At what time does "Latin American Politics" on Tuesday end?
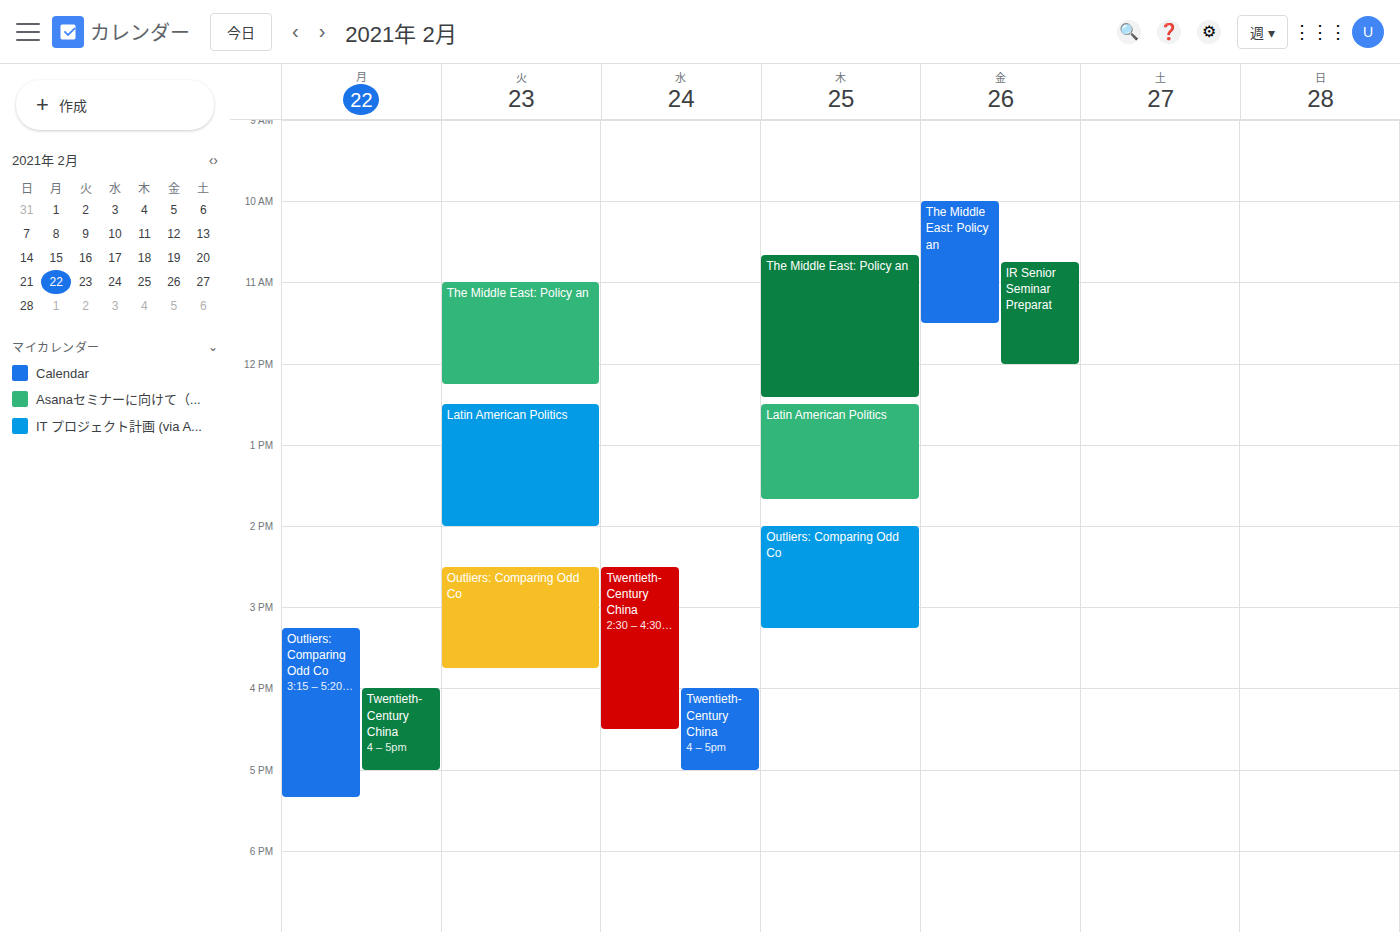
2:00 PM